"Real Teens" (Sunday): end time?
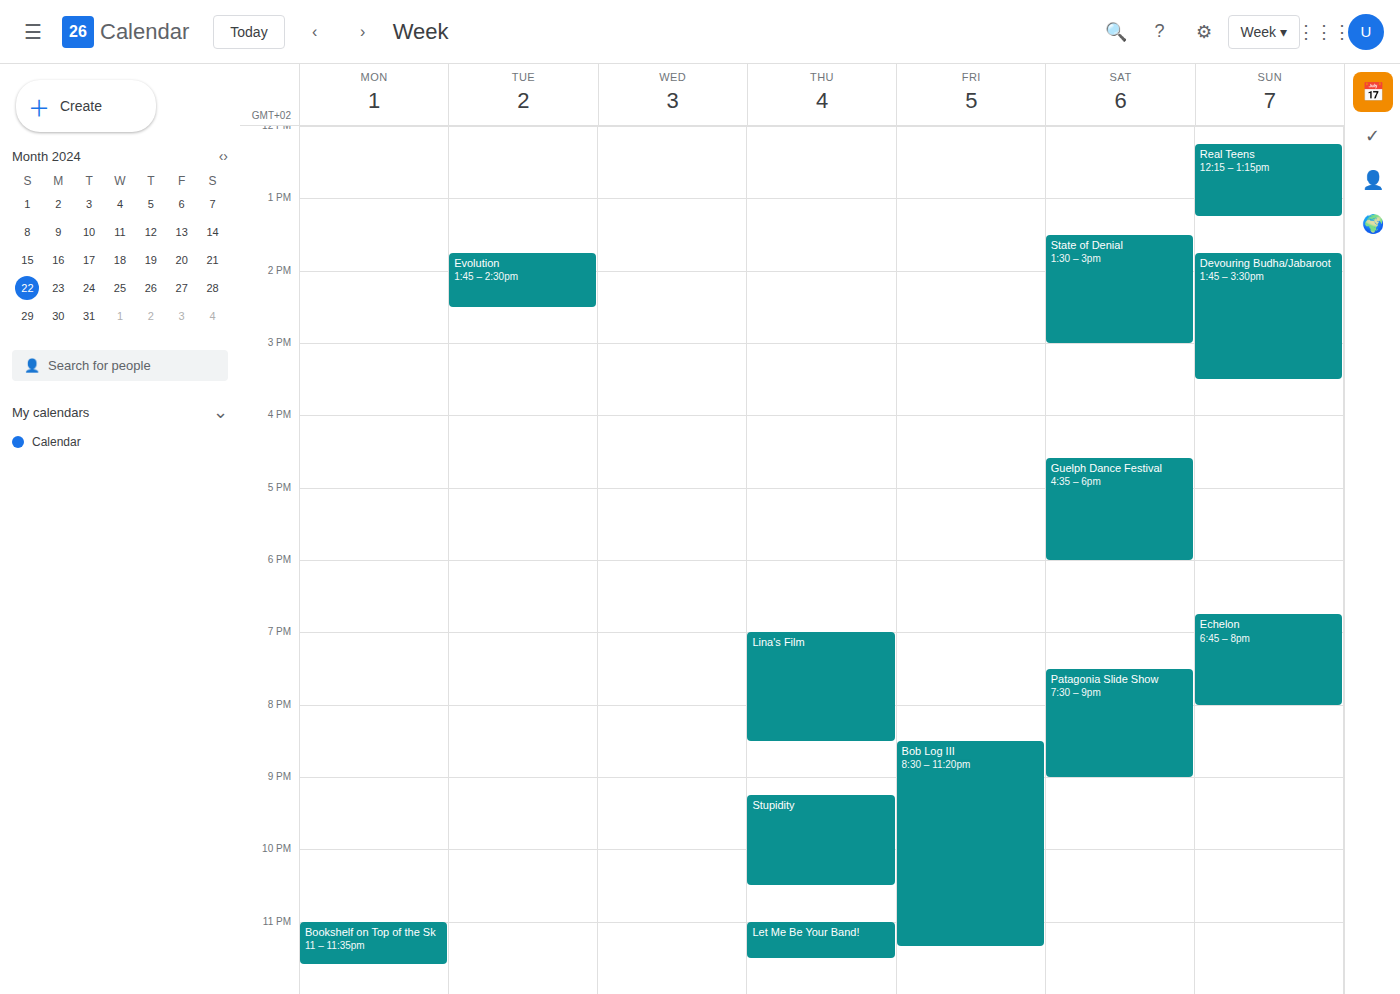
1:15 PM